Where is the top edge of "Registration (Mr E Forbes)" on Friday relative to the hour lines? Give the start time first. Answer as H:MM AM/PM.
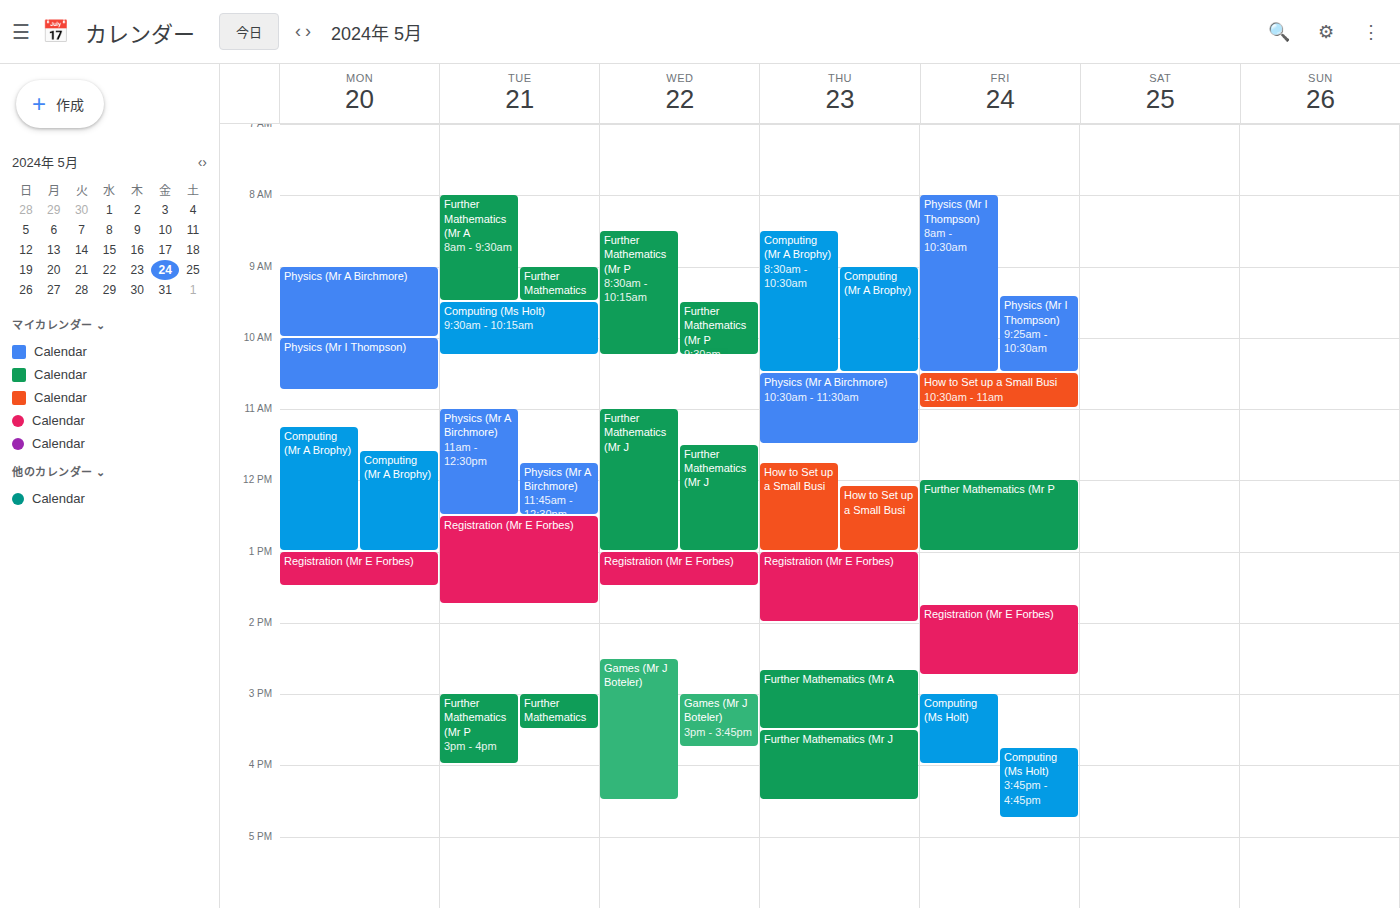
1:45 PM -- neither: three quarters of the way from the 1 PM line to the 2 PM line.